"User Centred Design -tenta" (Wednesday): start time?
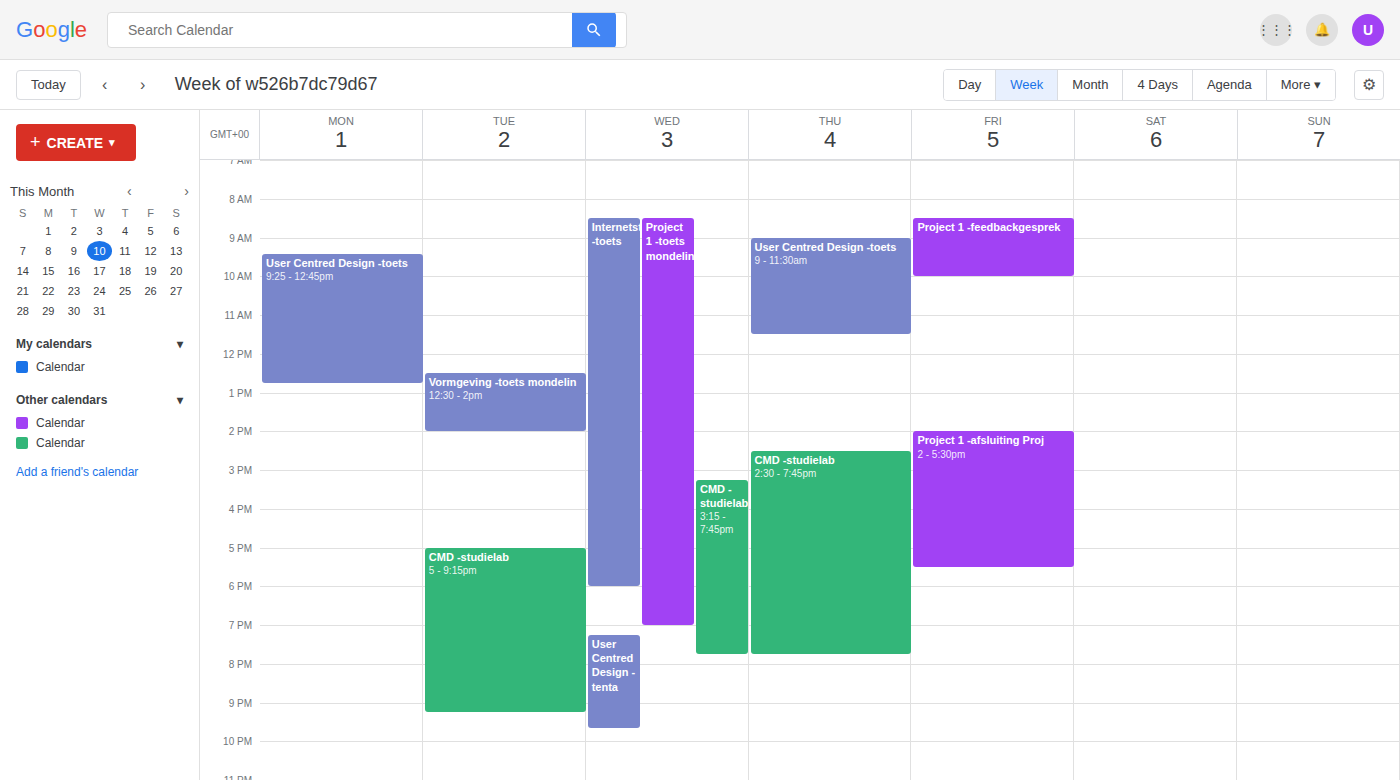
7:15 PM